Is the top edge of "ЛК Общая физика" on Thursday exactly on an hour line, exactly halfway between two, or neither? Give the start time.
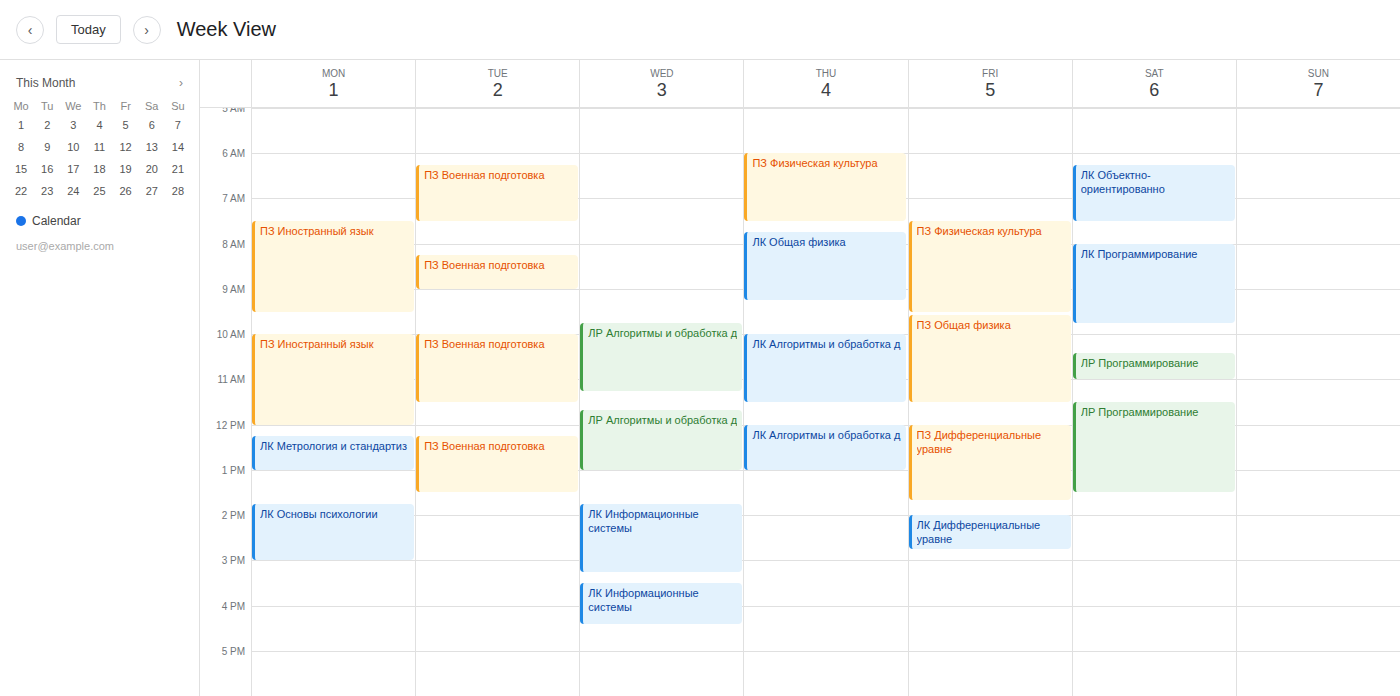
7:45 AM -- neither: three quarters of the way from the 7 AM line to the 8 AM line.